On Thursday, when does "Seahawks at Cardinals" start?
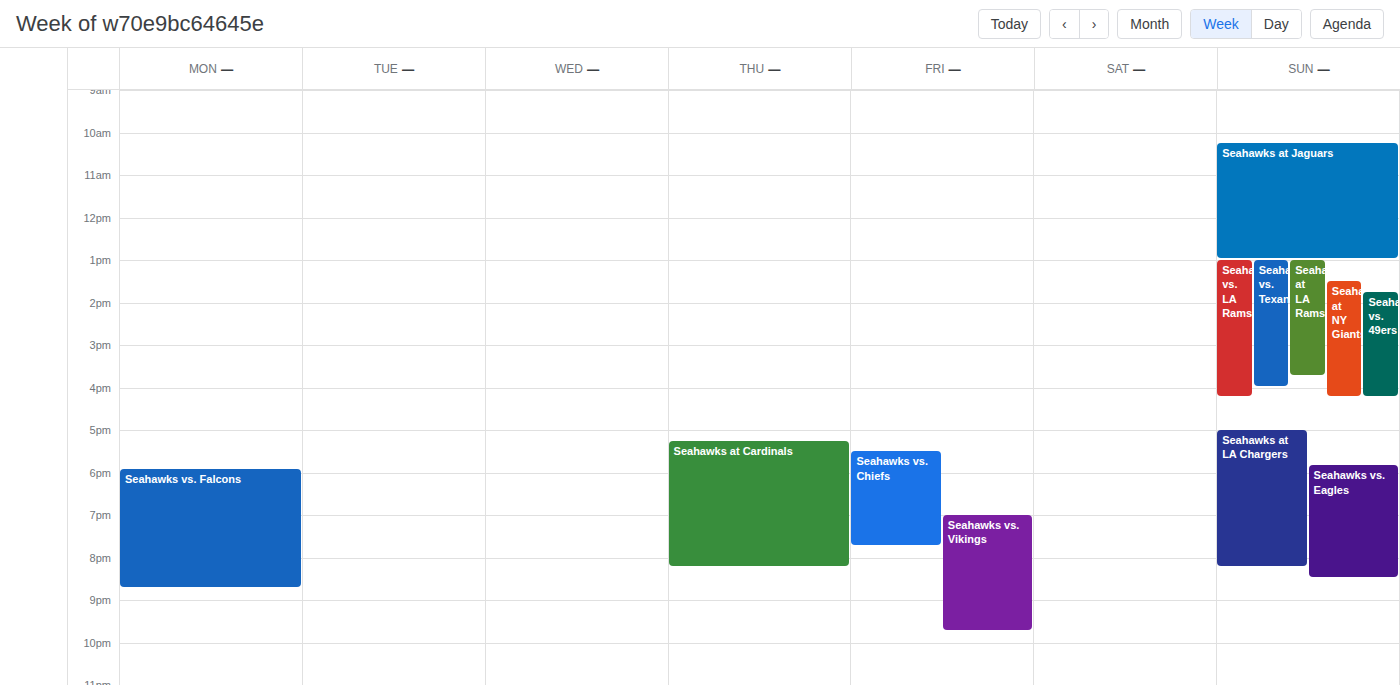
5:15 PM